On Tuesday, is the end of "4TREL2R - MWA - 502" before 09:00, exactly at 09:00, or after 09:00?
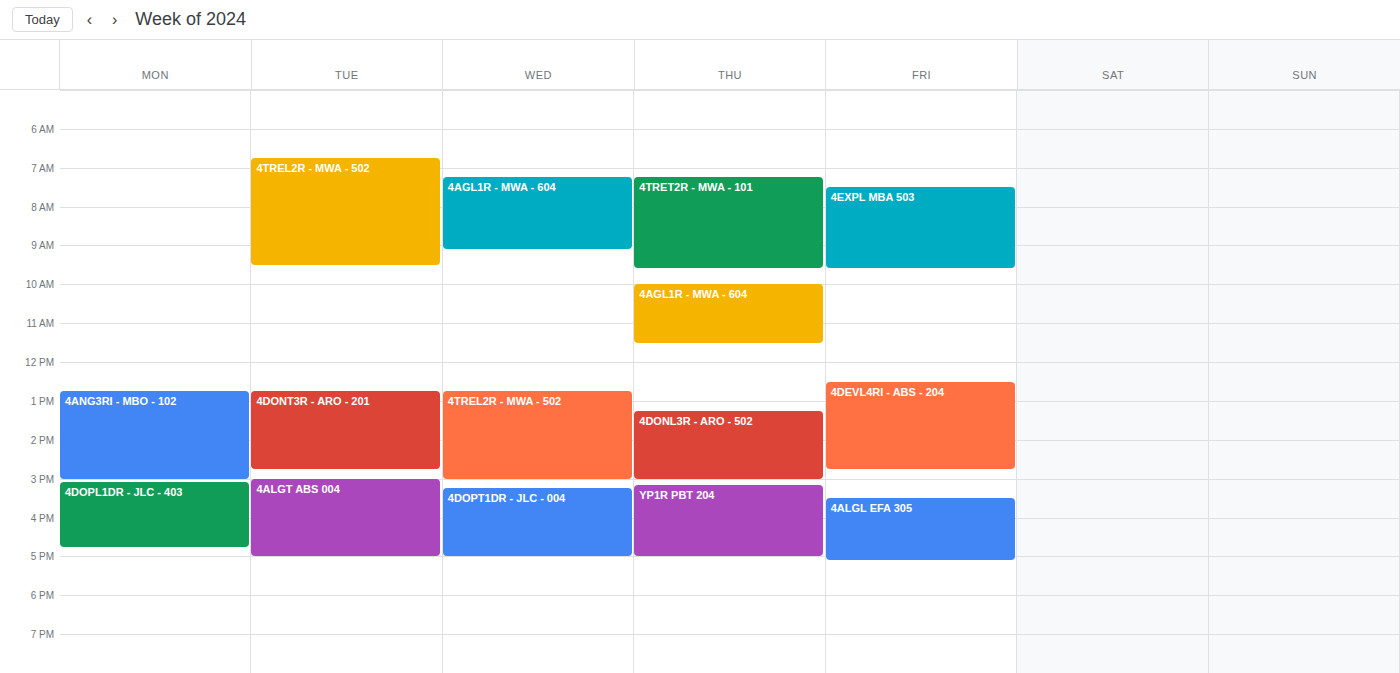
09:30 -- after 09:00, 30 minutes below the 09:00 line.